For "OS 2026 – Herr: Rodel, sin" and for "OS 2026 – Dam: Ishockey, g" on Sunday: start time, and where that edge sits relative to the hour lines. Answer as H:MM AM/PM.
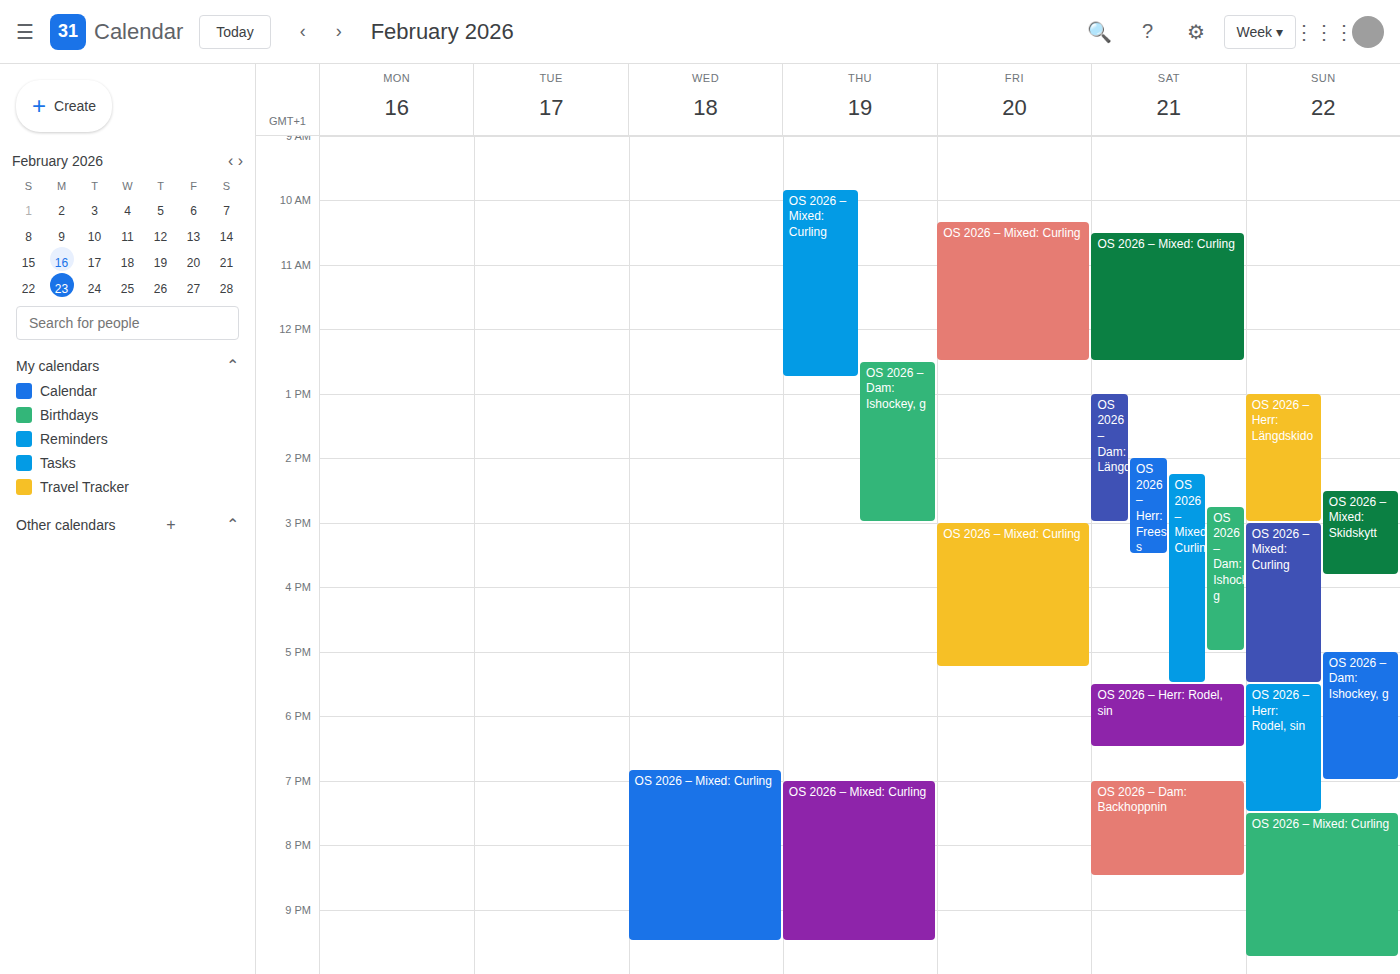
"OS 2026 – Herr: Rodel, sin": 5:30 PM, halfway between the 5 PM and 6 PM lines. "OS 2026 – Dam: Ishockey, g": 5:00 PM, exactly on the 5 PM line.